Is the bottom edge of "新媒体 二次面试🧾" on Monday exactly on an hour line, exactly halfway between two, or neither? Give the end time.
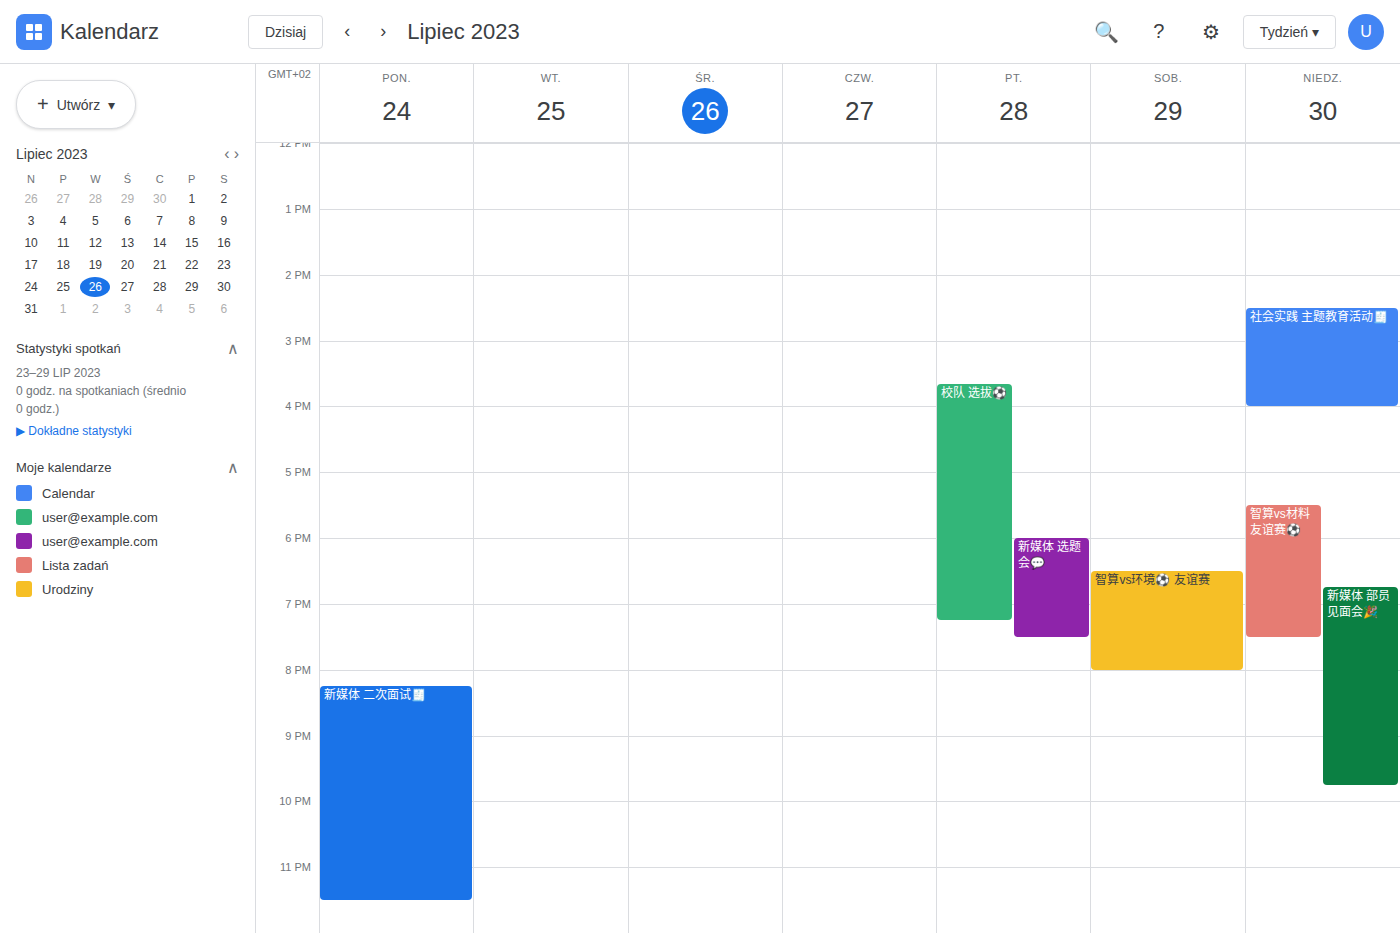
11:30 PM -- halfway between the 11 PM and 12 AM lines.